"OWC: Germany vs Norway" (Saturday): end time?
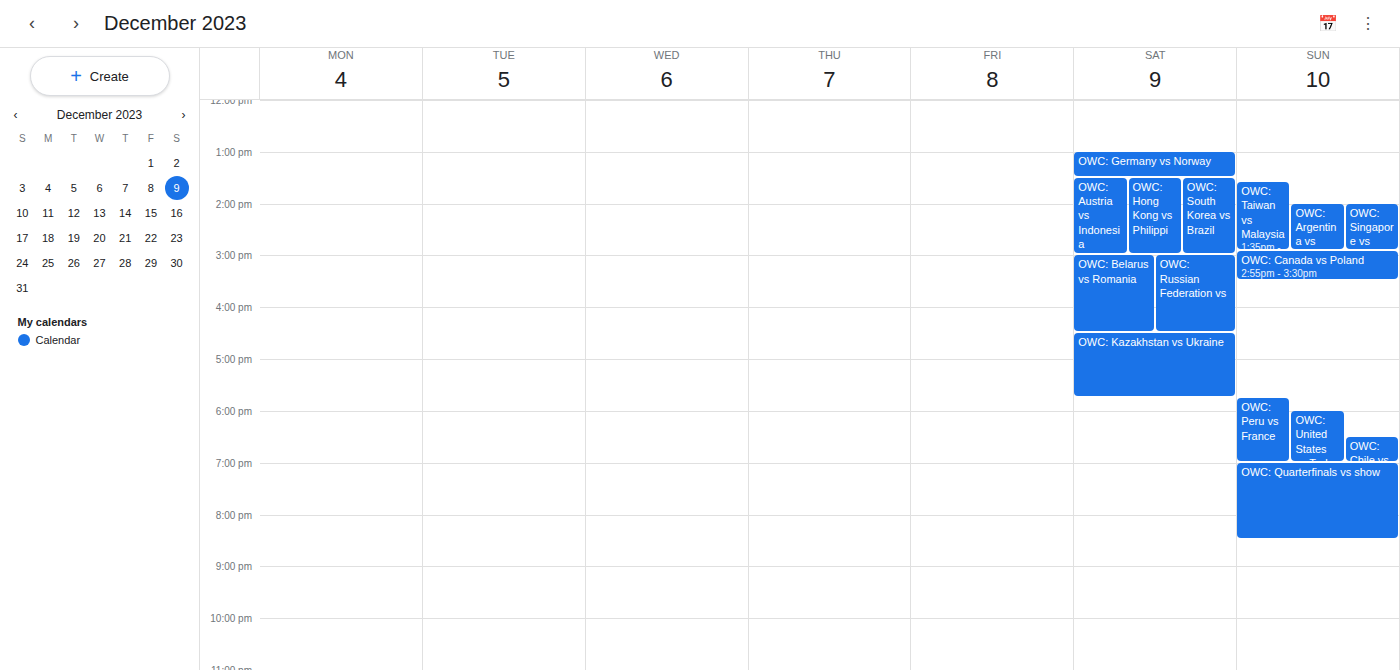
1:30 PM